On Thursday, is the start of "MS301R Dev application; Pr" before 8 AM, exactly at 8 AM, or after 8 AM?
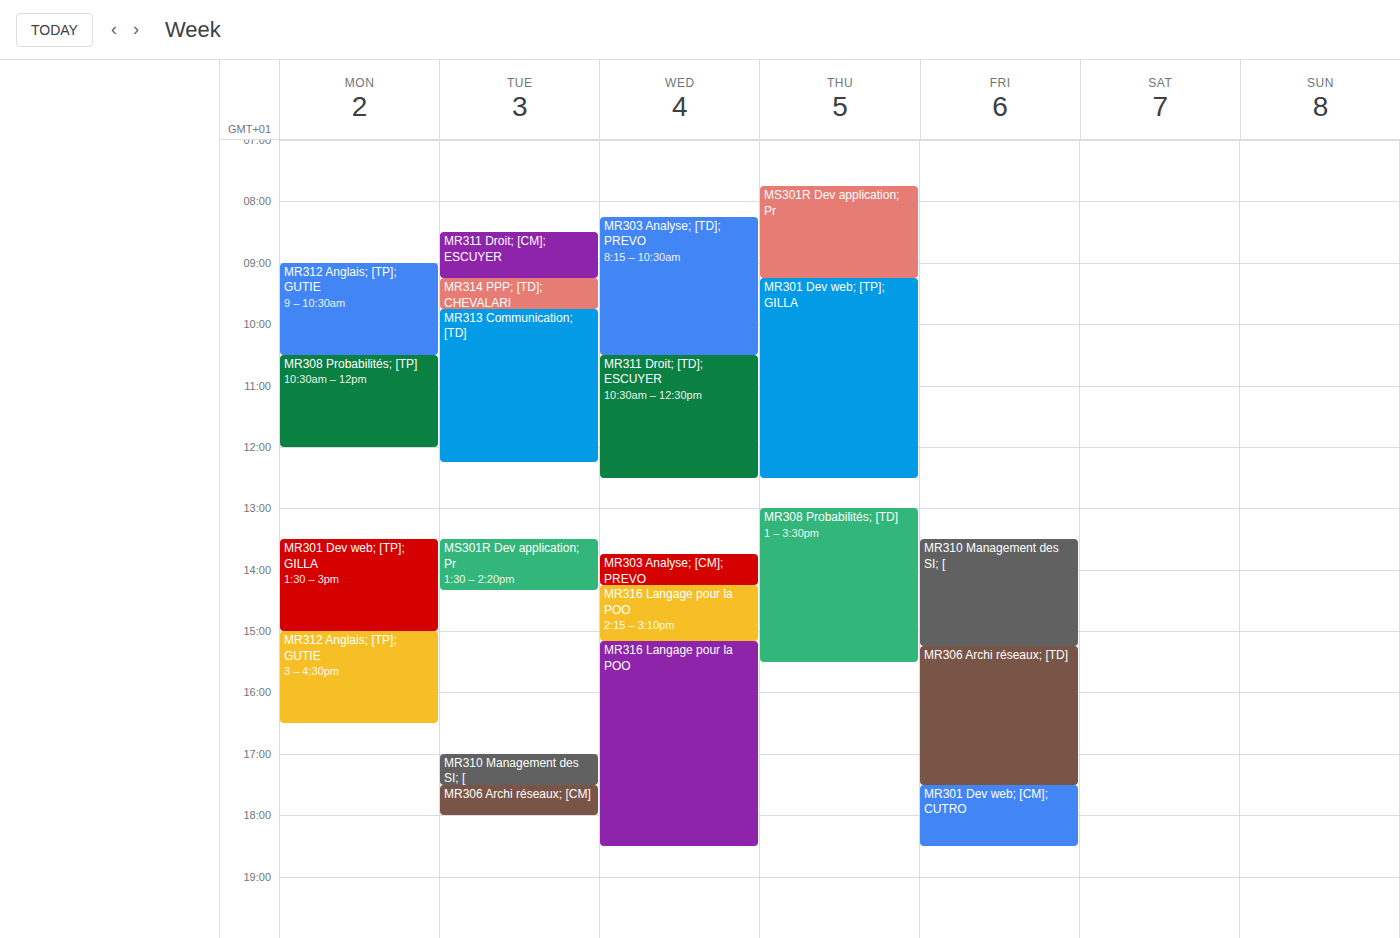
7:45 AM -- before 8 AM, 15 minutes above the 8 AM line.